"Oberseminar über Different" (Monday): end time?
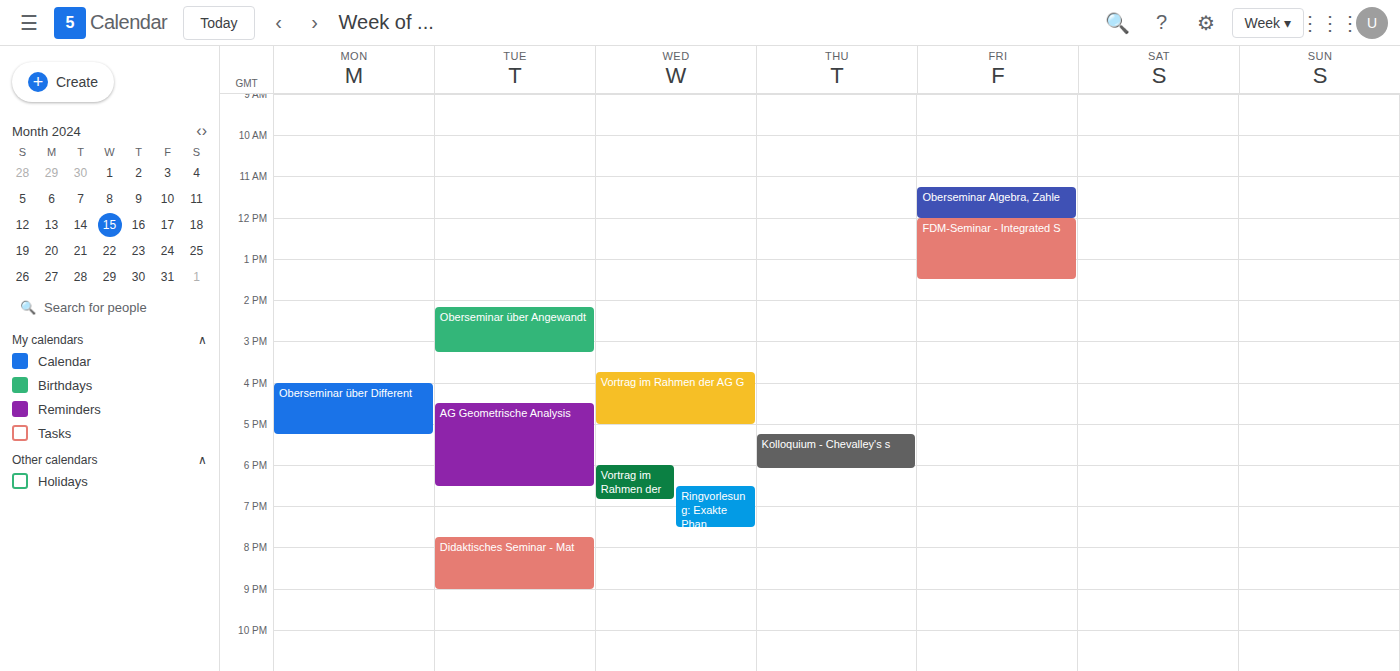
5:15 PM